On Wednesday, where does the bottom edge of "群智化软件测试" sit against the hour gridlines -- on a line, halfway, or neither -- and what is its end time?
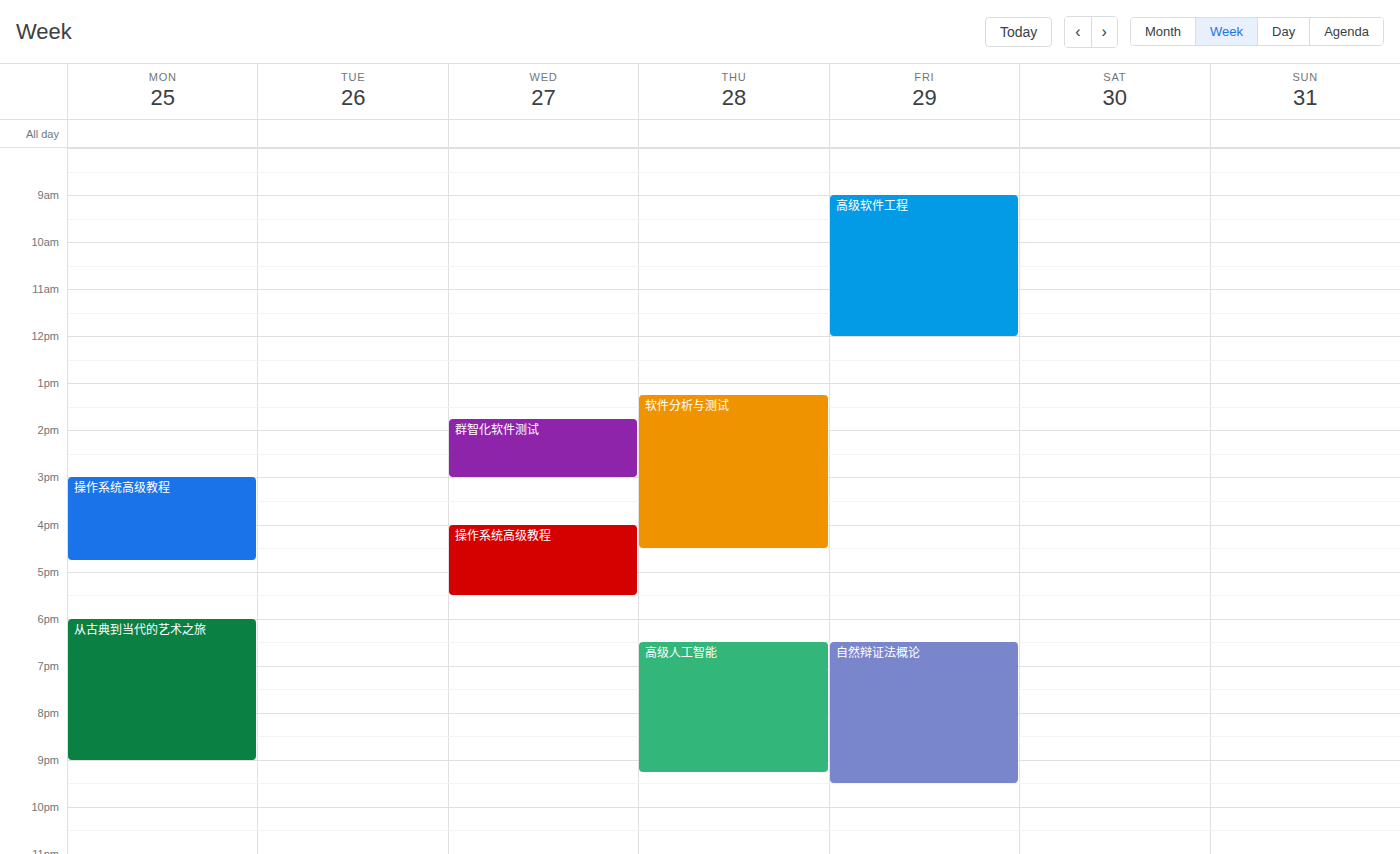
3:00 PM -- exactly on the 3 PM line.